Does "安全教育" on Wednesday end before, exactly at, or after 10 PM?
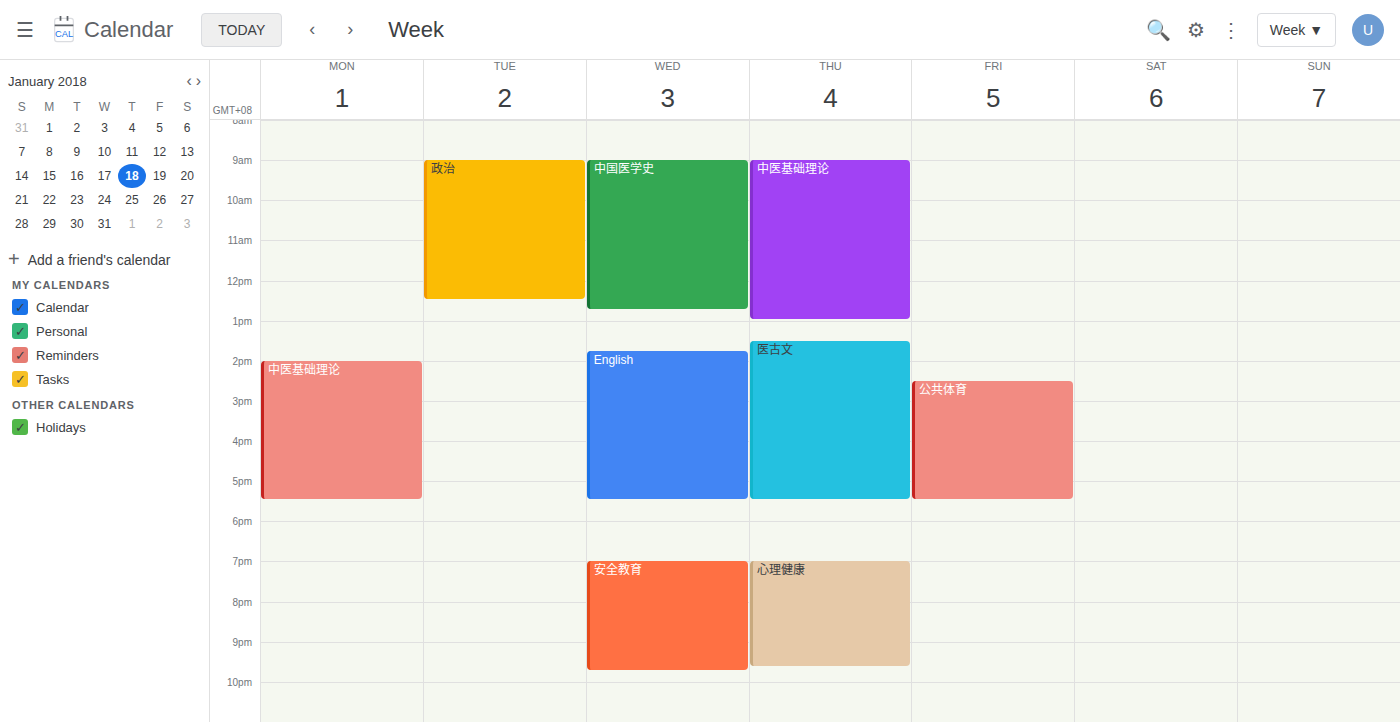
9:45 PM -- before 10 PM, 15 minutes above the 10 PM line.